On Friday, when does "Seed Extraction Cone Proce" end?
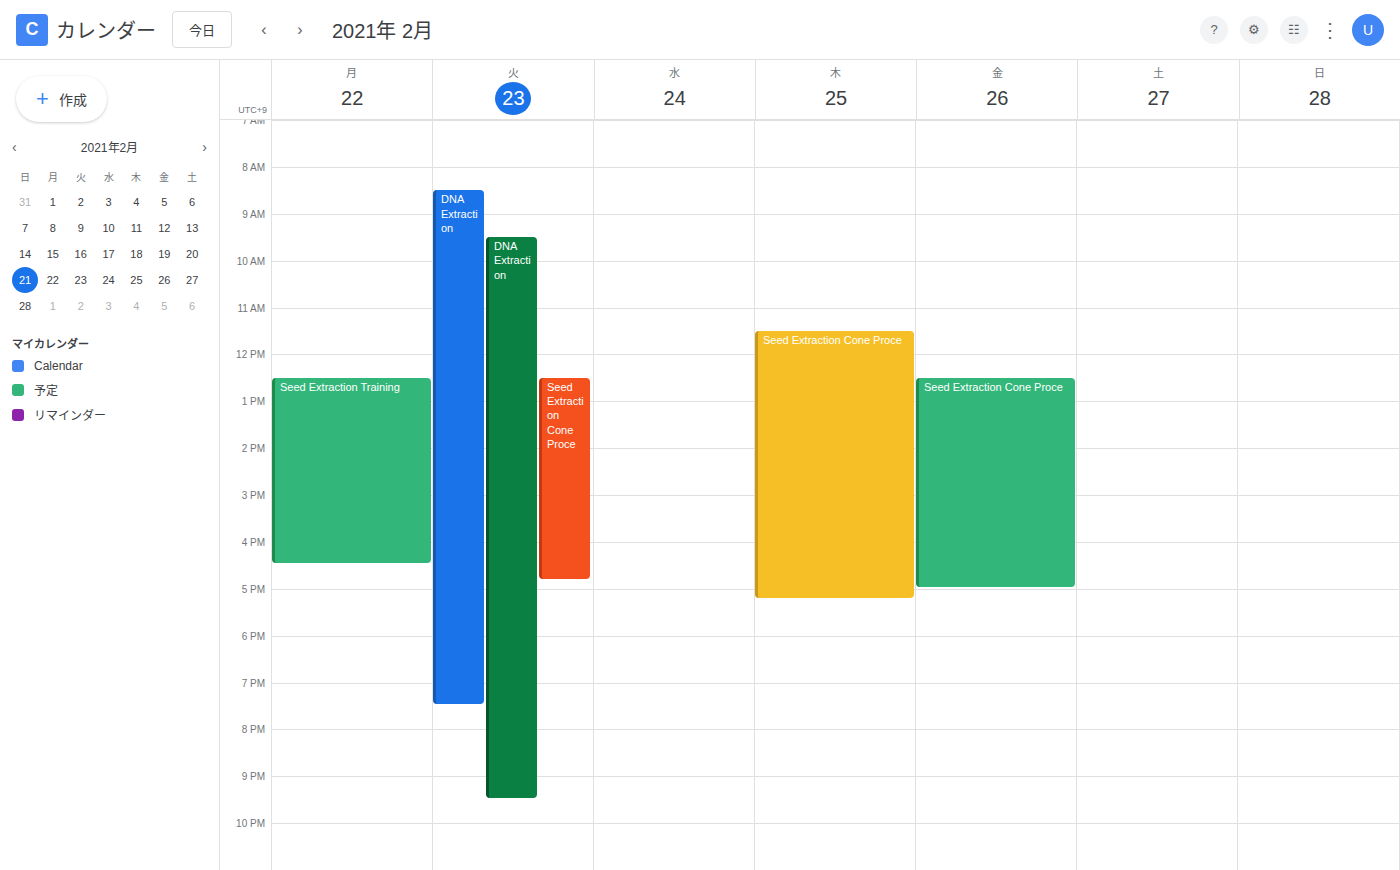
5:00 PM